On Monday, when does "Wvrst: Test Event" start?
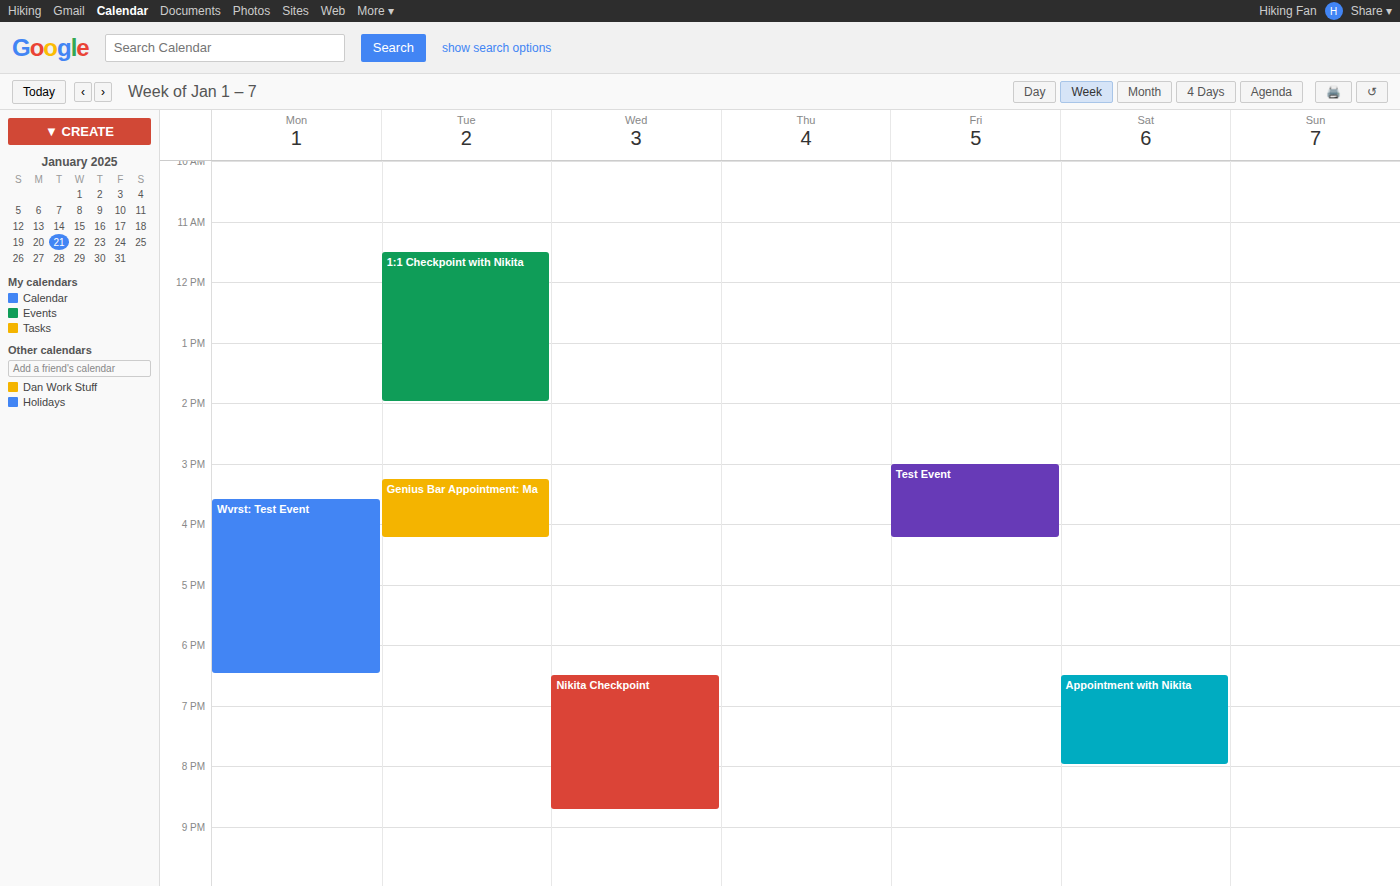
3:35 PM